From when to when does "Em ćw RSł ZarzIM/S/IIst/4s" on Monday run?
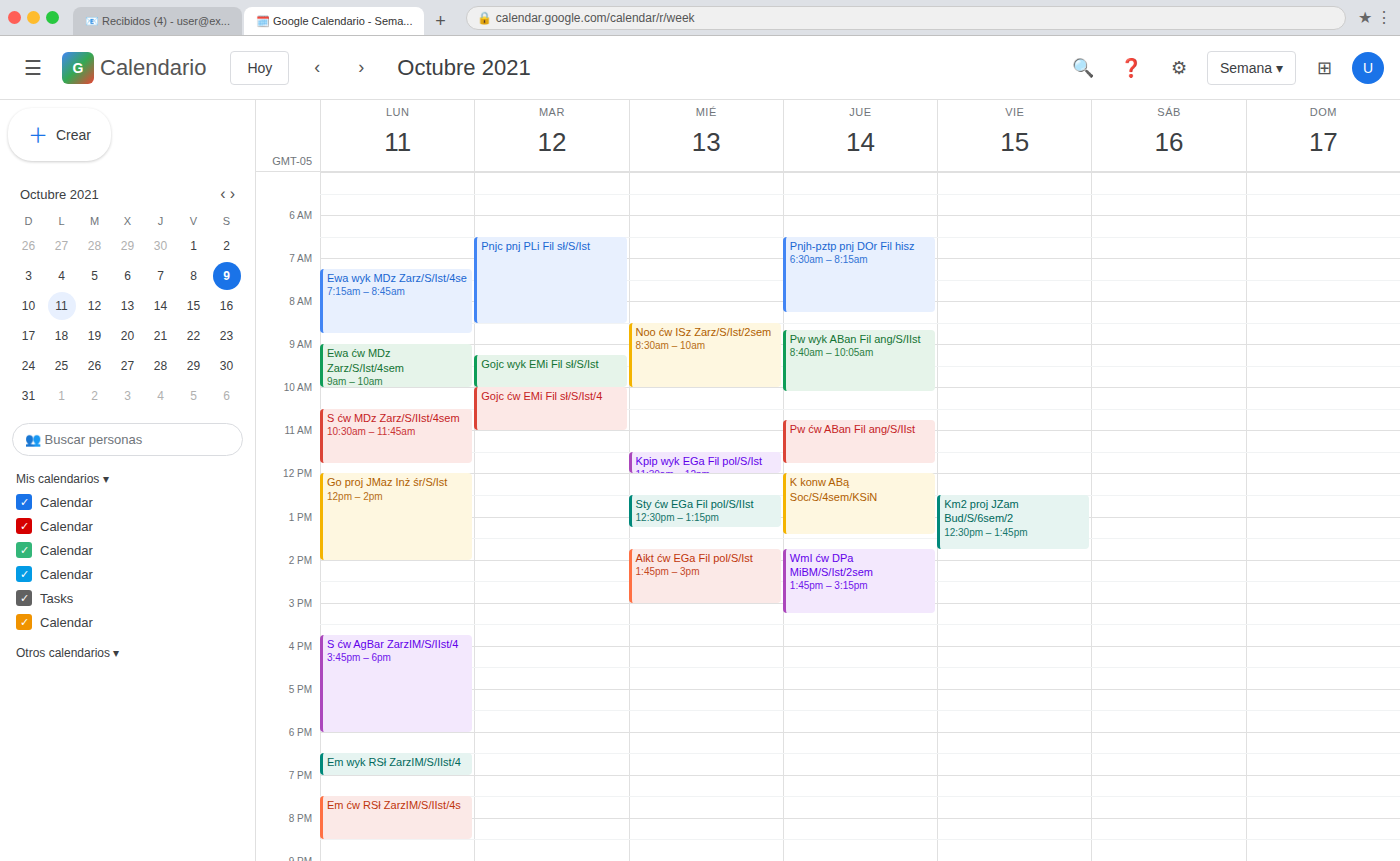
19:30 to 20:30